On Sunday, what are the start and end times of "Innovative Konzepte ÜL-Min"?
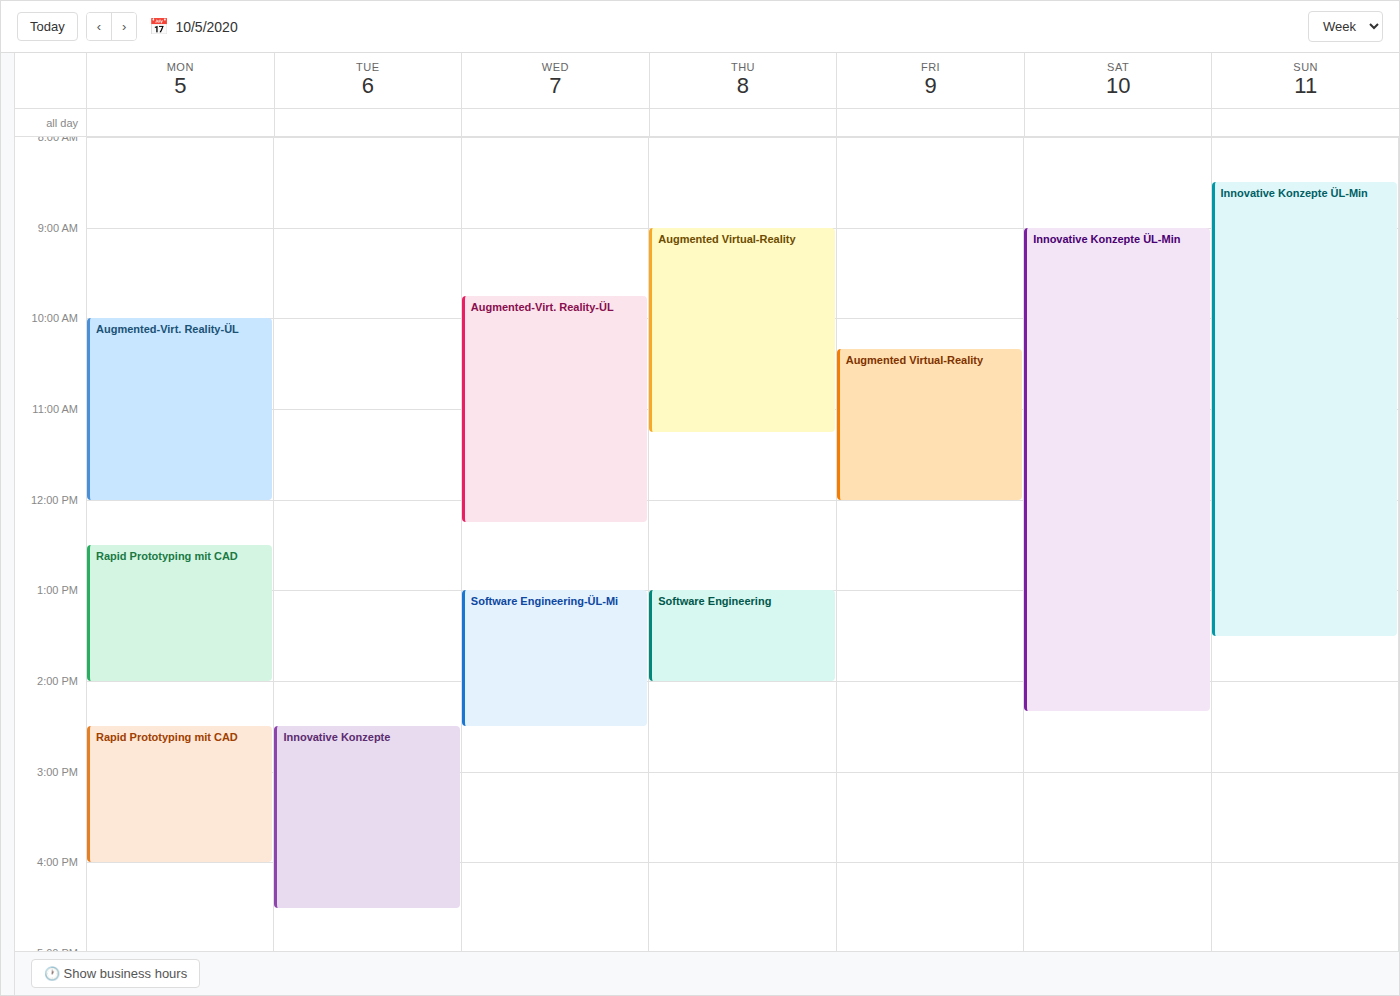
8:30 AM to 1:30 PM